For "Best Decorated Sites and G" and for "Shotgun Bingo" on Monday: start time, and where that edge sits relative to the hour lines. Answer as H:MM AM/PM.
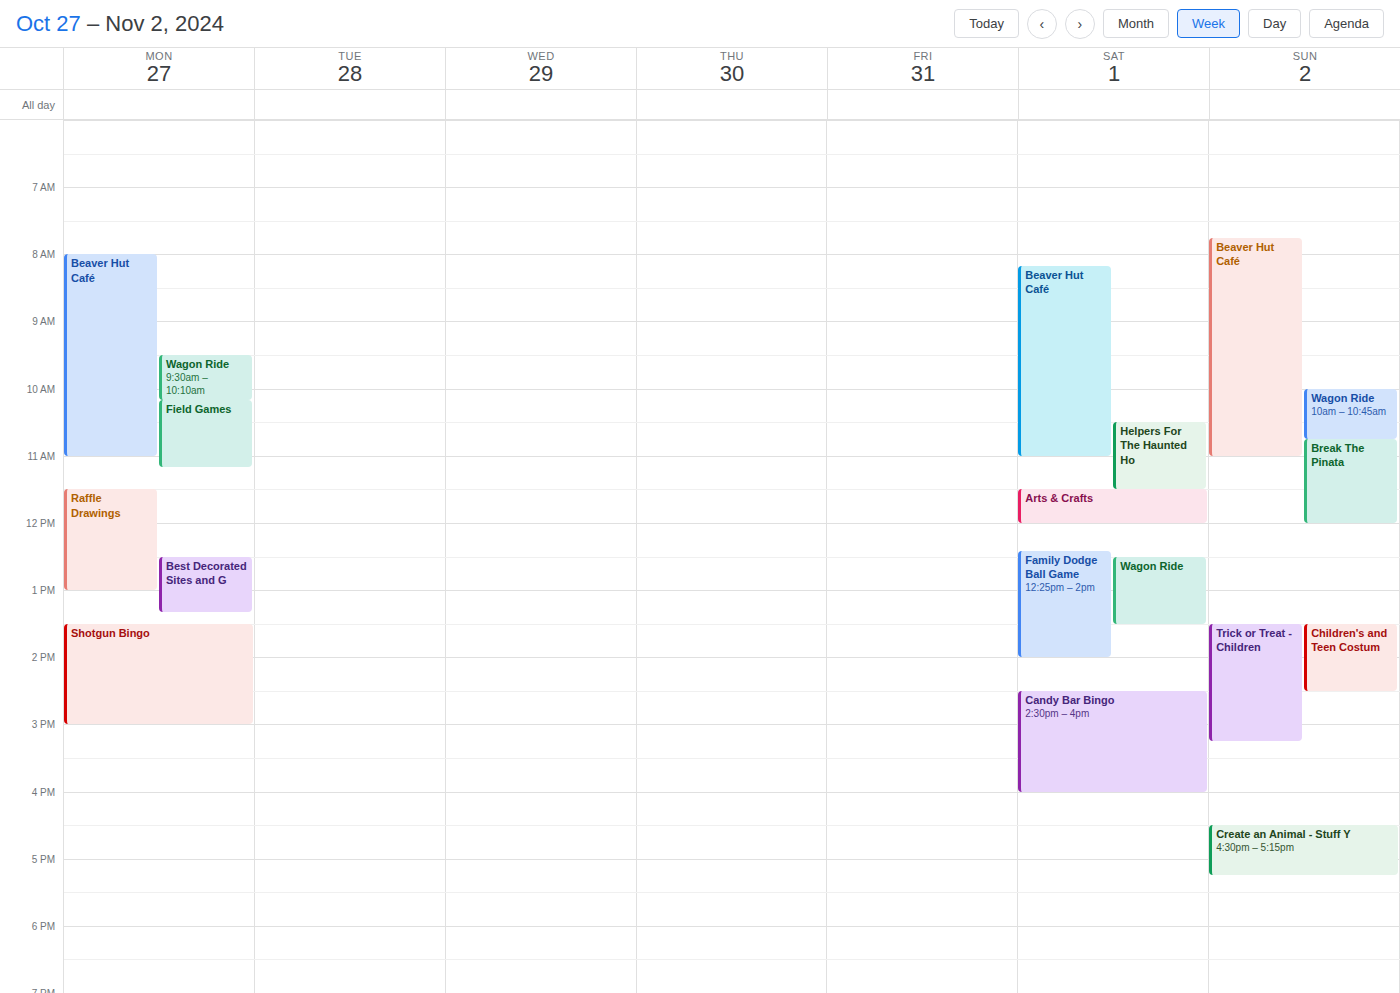
"Best Decorated Sites and G": 12:30 PM, halfway between the 12 PM and 1 PM lines. "Shotgun Bingo": 1:30 PM, halfway between the 1 PM and 2 PM lines.